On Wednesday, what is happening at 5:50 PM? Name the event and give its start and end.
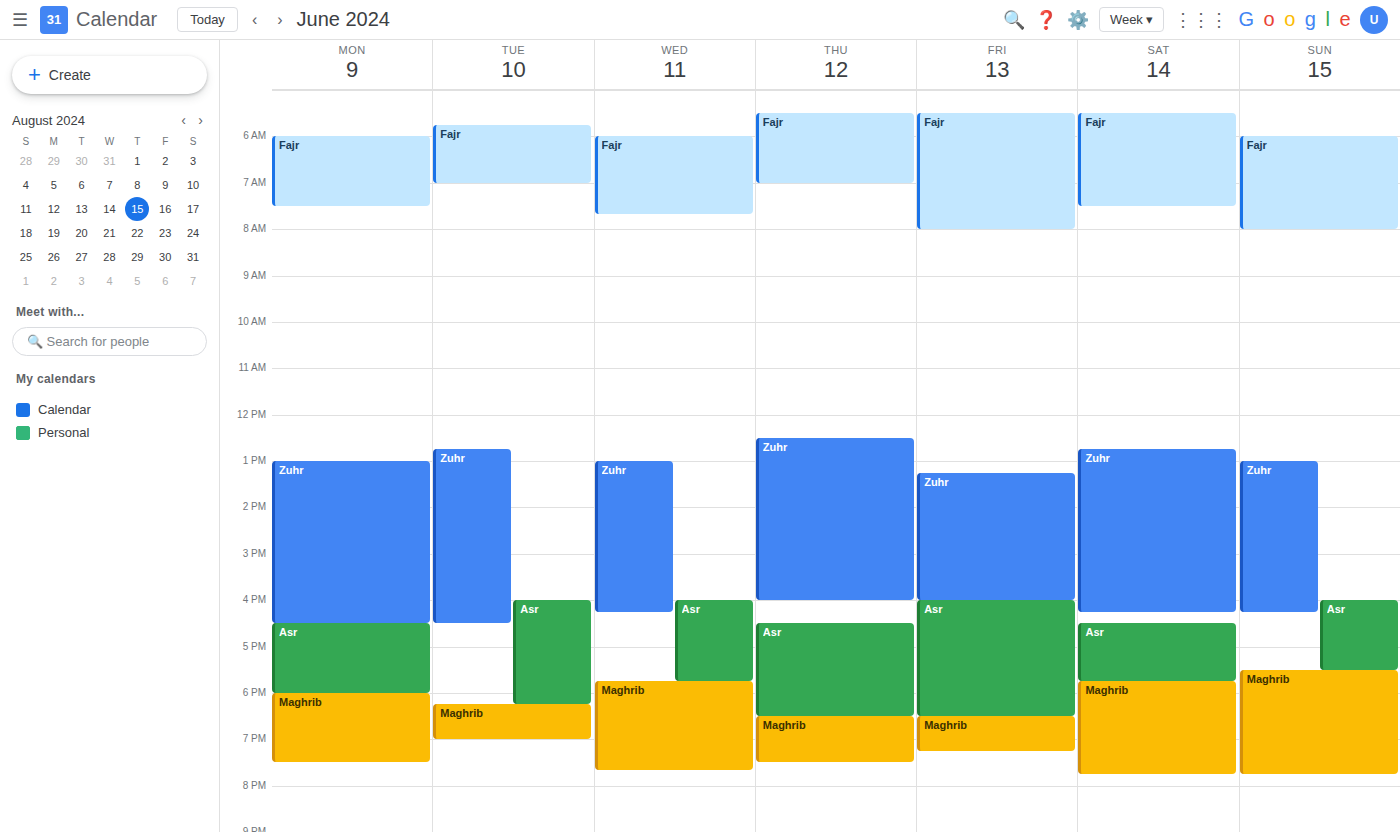
"Maghrib", 5:45 PM to 7:40 PM